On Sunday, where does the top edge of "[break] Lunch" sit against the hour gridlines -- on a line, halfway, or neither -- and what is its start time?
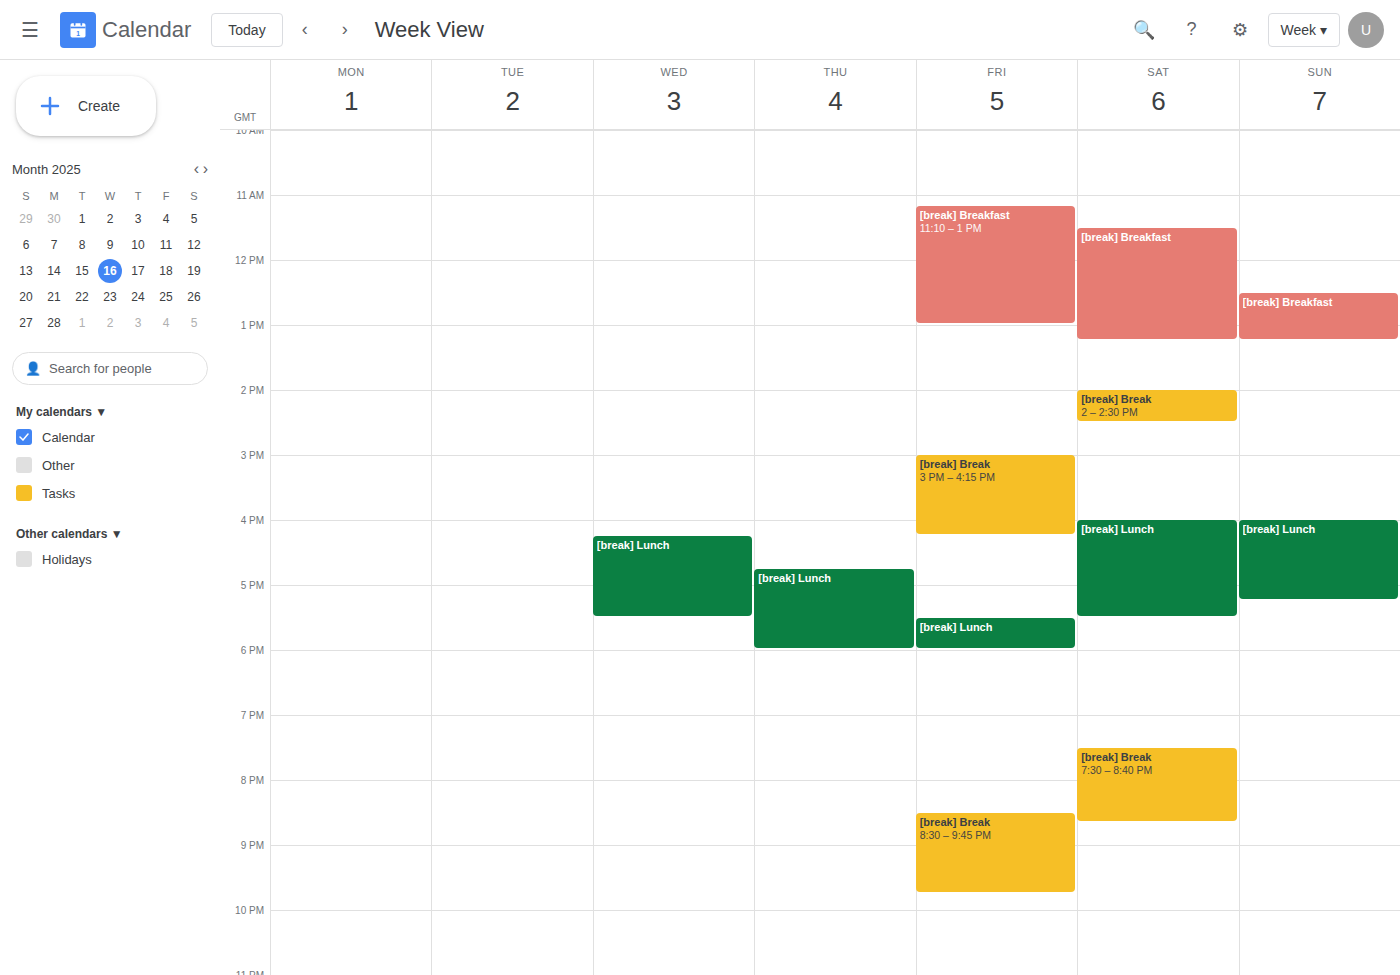
4:00 PM -- exactly on the 4 PM line.